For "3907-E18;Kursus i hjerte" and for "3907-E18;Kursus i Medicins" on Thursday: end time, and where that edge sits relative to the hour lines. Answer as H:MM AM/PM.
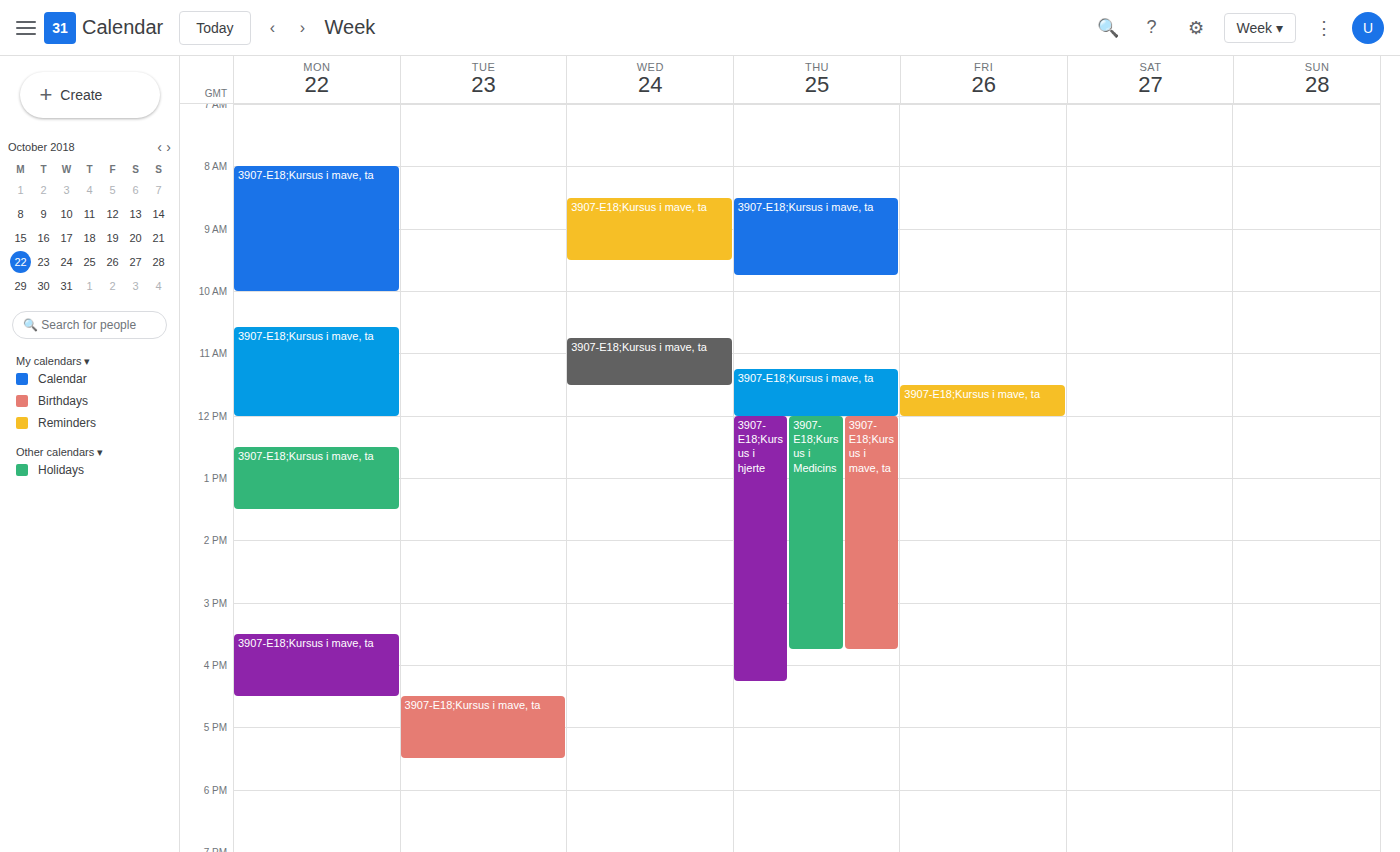
"3907-E18;Kursus i hjerte": 4:15 PM, neither: a quarter of the way from the 4 PM line to the 5 PM line. "3907-E18;Kursus i Medicins": 3:45 PM, neither: three quarters of the way from the 3 PM line to the 4 PM line.